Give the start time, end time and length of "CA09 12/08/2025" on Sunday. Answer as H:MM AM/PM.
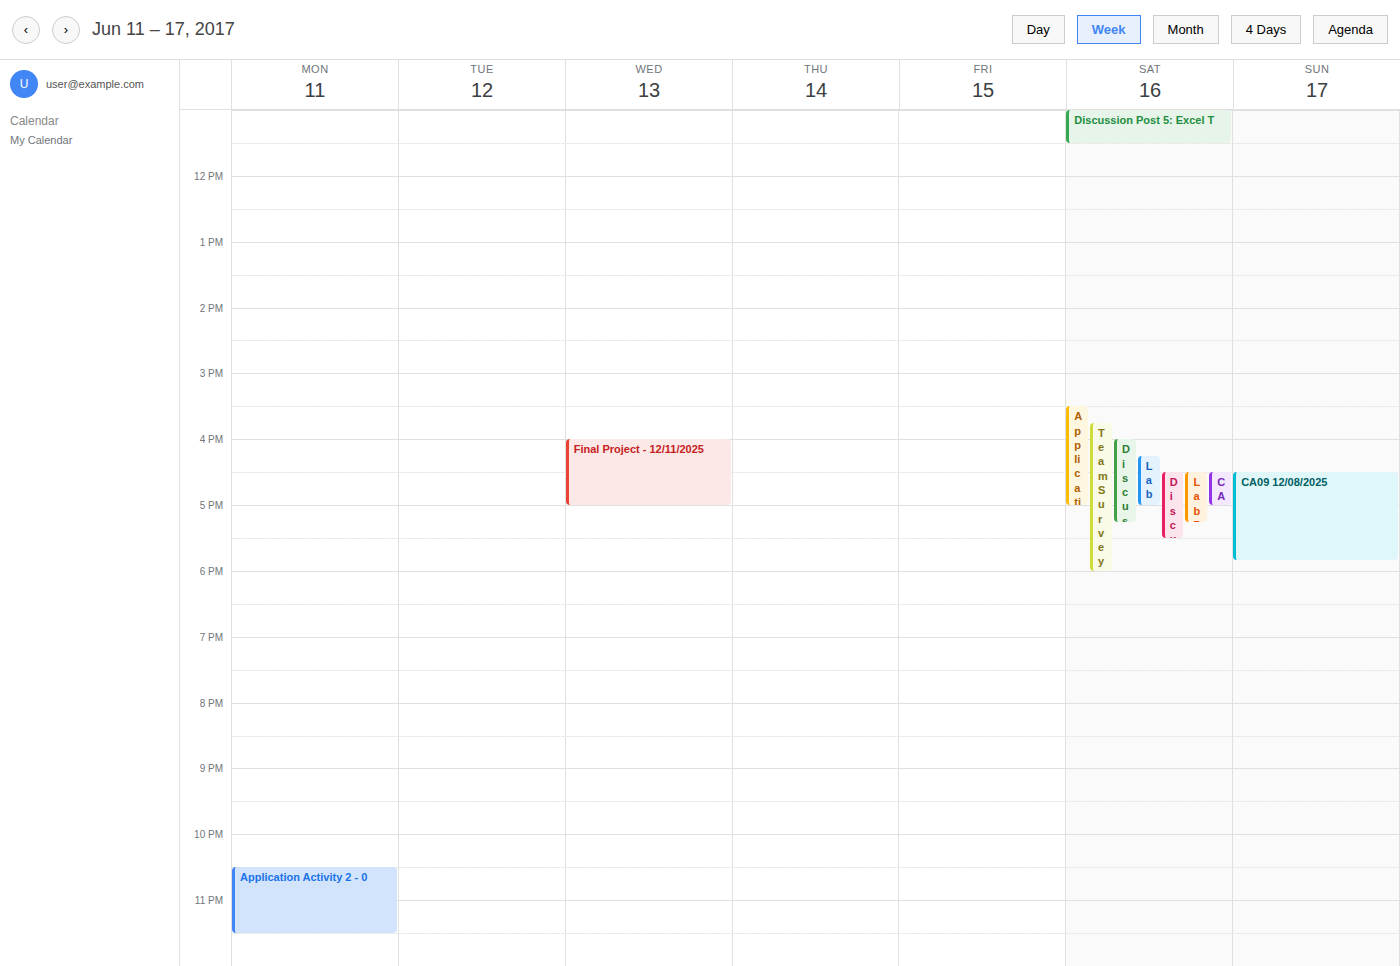
4:30 PM to 5:50 PM, 1 hour 20 minutes